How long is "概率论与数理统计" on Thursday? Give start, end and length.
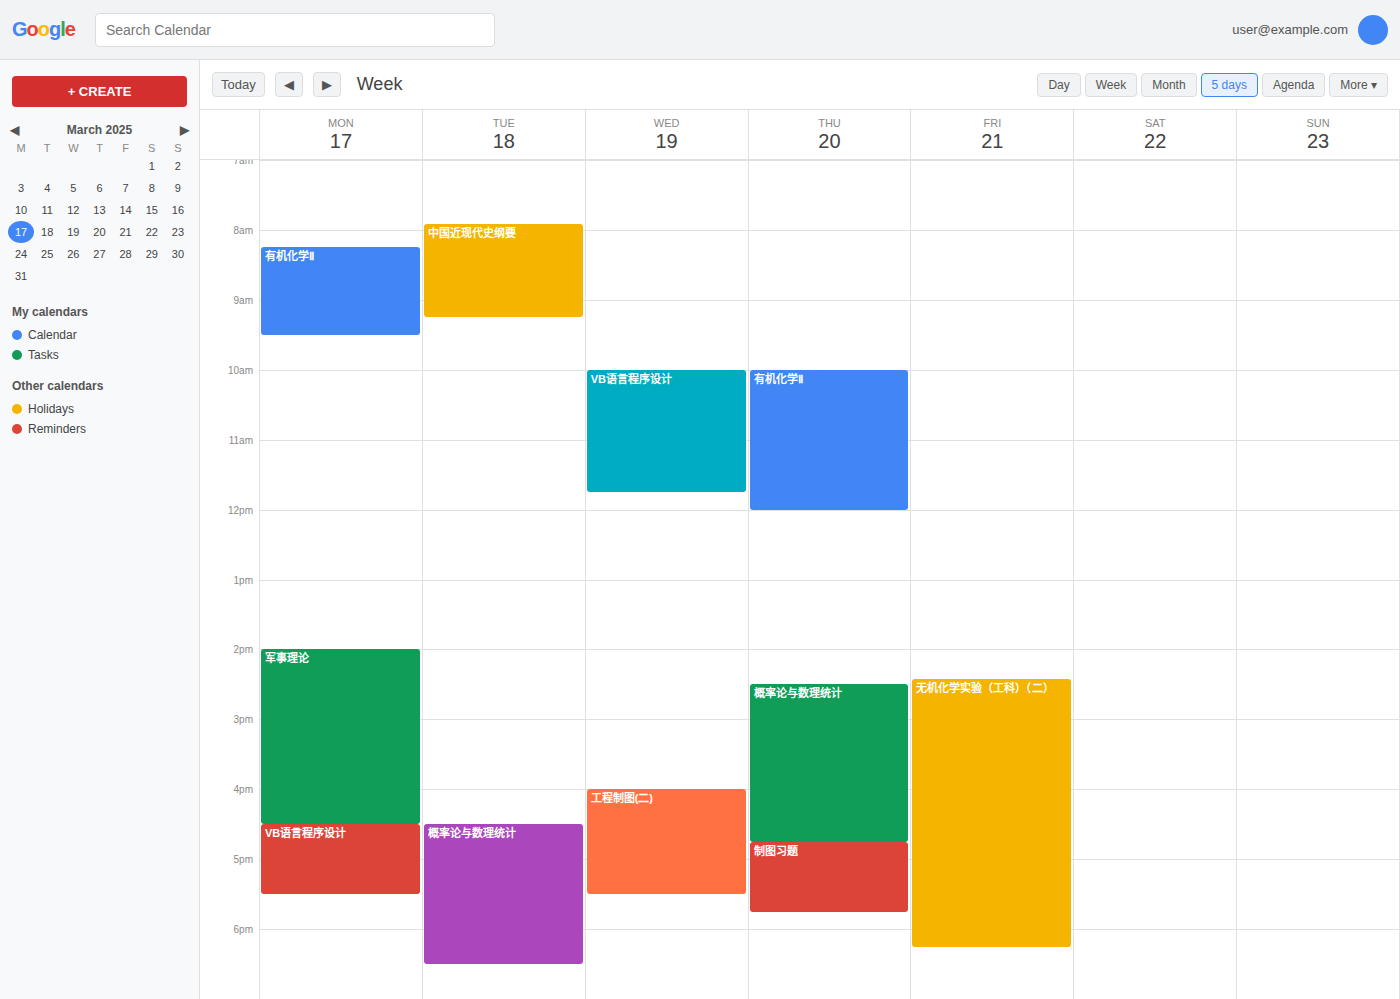
2:30 PM to 4:45 PM, 2 hours 15 minutes